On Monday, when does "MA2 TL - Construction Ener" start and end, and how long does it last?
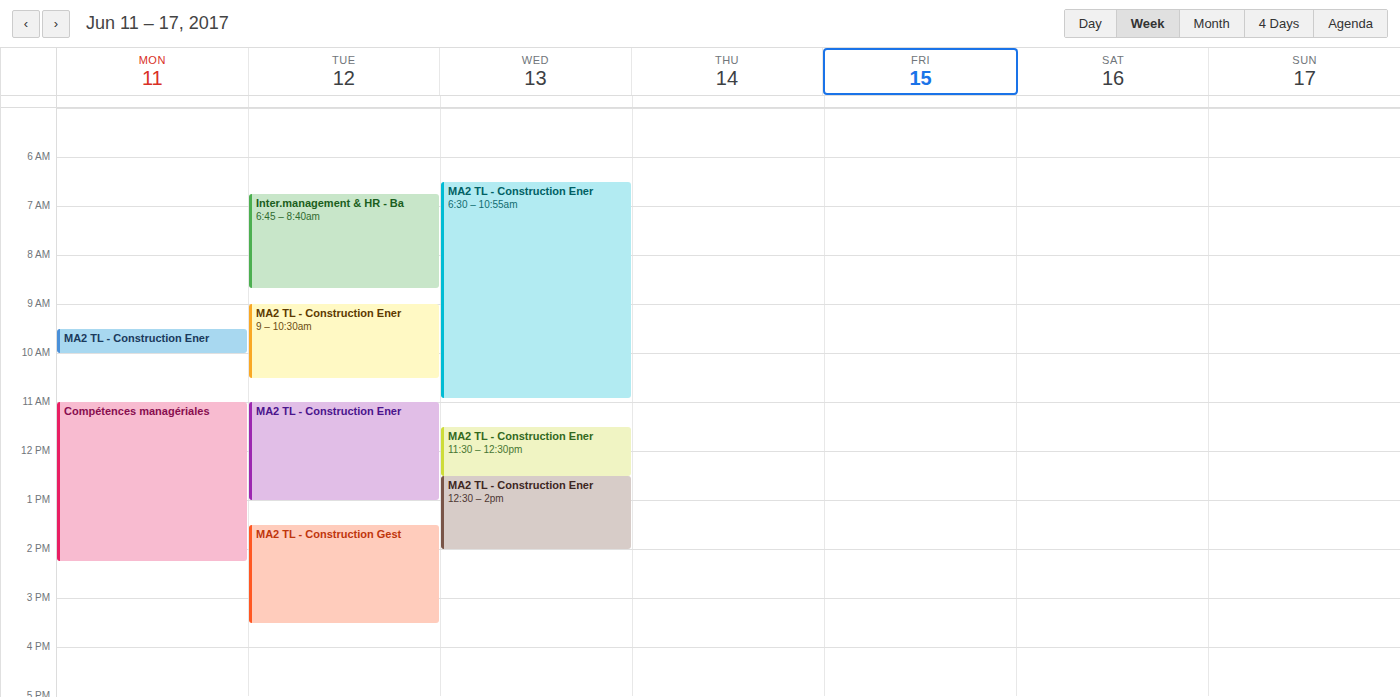
09:30 to 10:00, 30 minutes